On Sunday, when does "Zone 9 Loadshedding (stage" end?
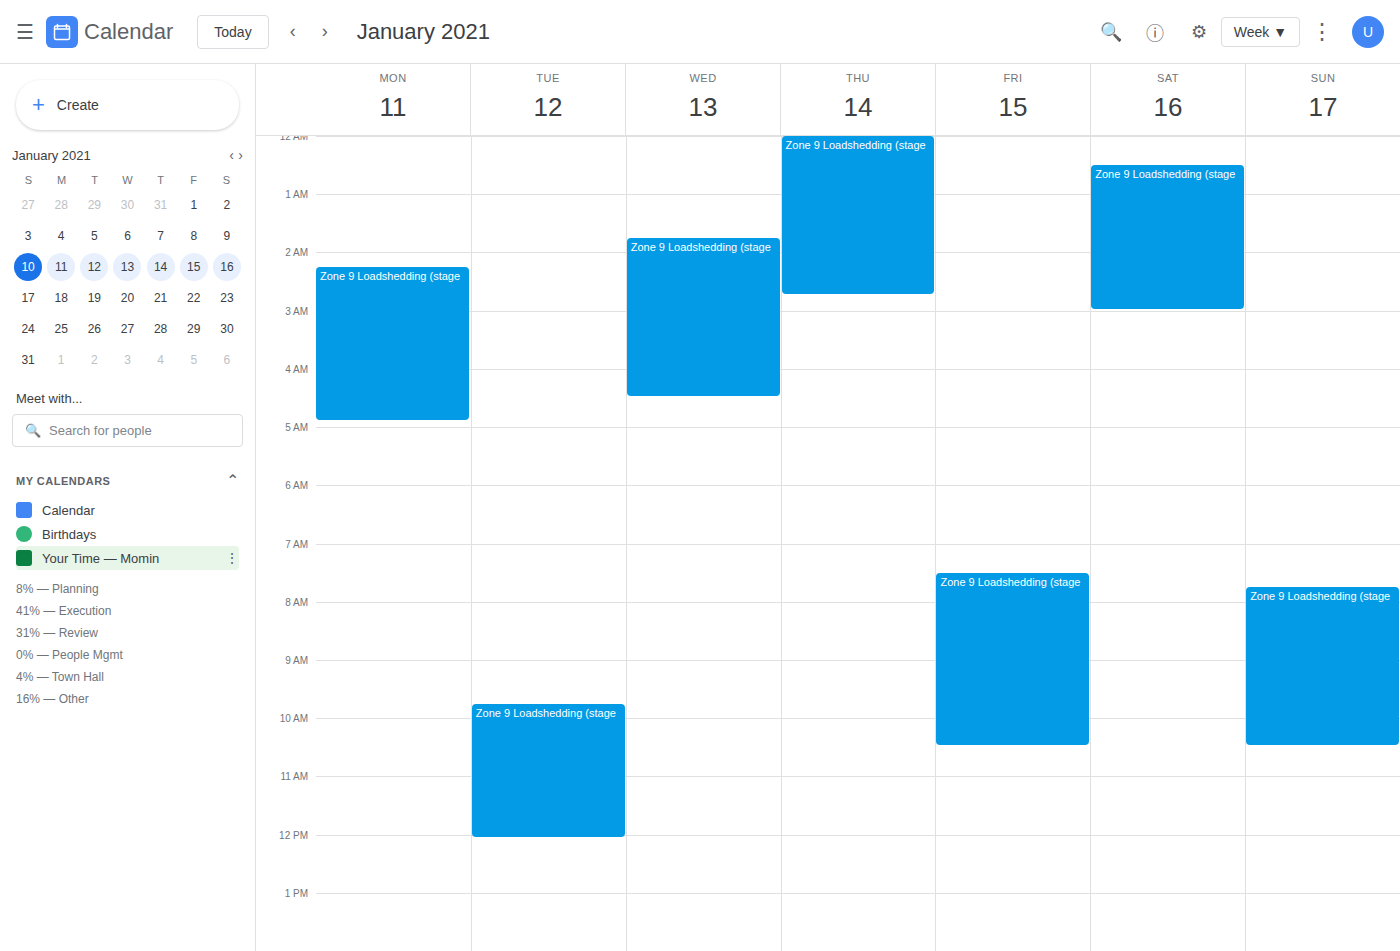
10:30 AM